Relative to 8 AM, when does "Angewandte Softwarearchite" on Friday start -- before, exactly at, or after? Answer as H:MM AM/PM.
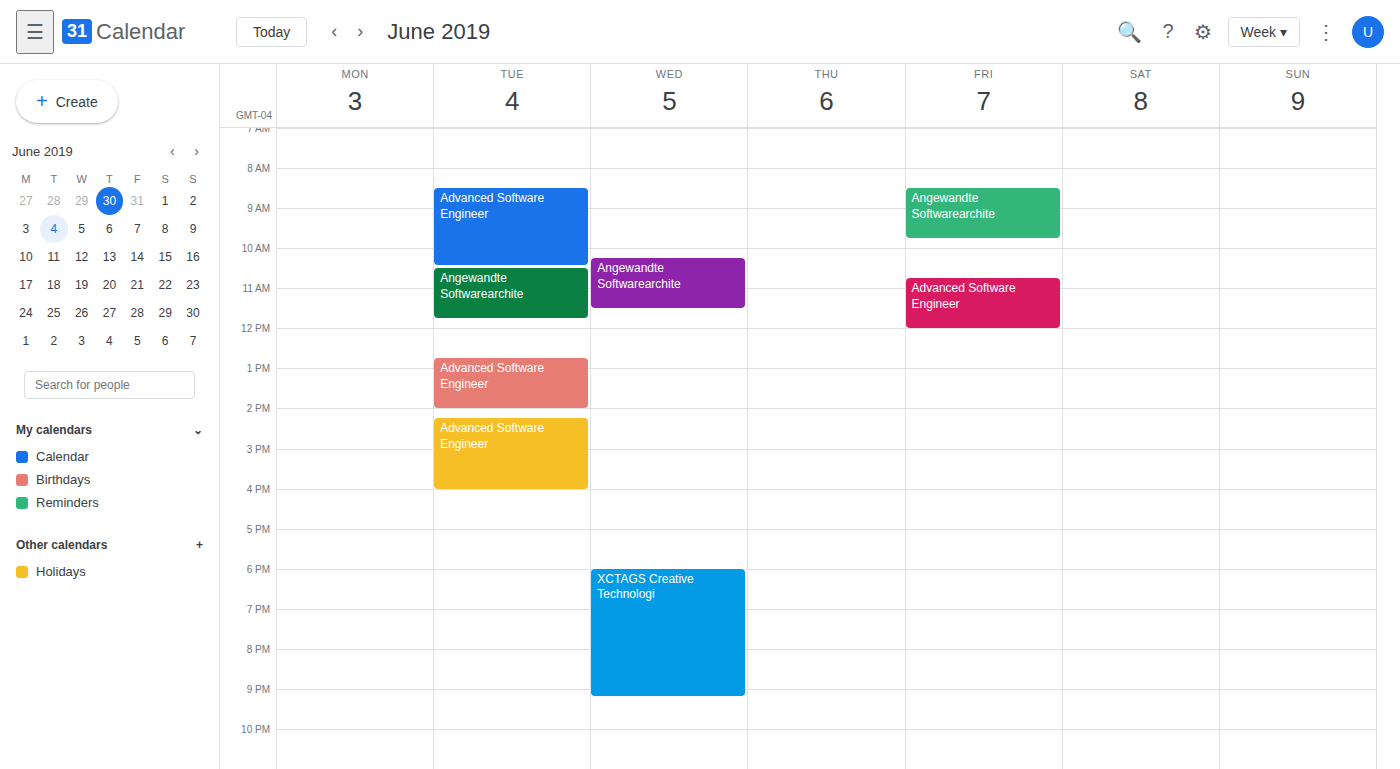
8:30 AM -- after 8 AM, 30 minutes below the 8 AM line.